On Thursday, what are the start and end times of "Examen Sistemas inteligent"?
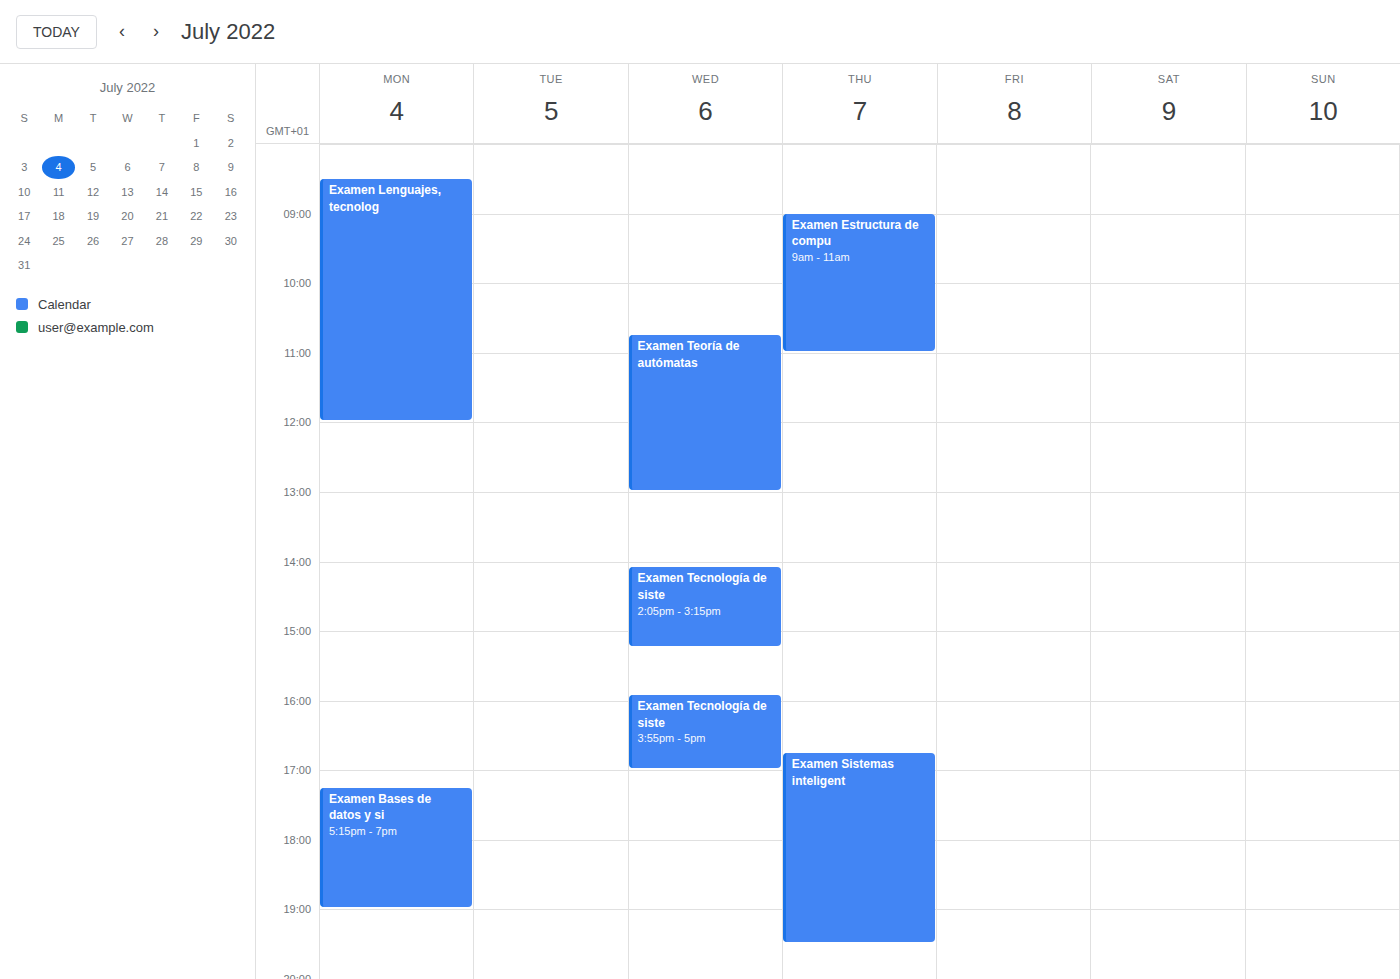
4:45 PM to 7:30 PM